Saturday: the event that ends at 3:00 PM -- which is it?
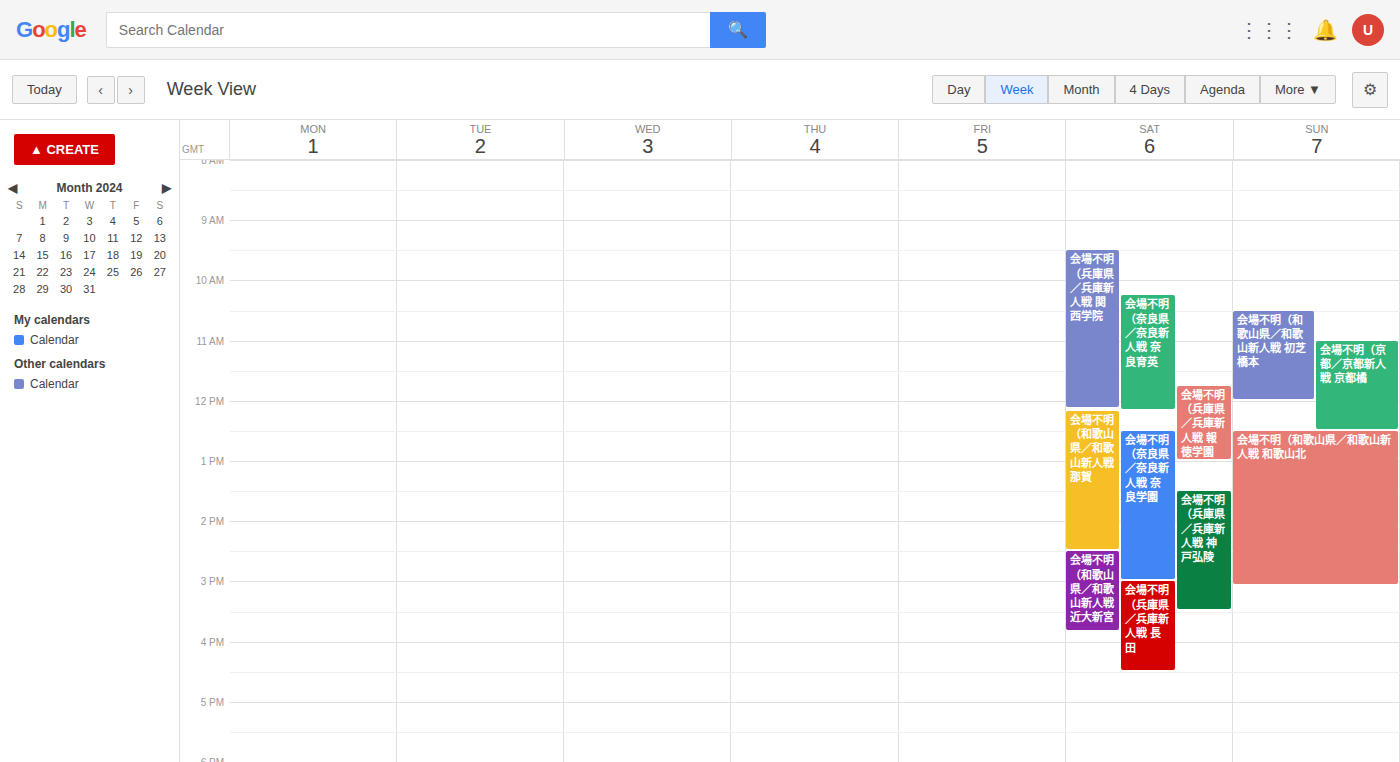
"会場不明（奈良県／奈良新人戦 奈良学園"